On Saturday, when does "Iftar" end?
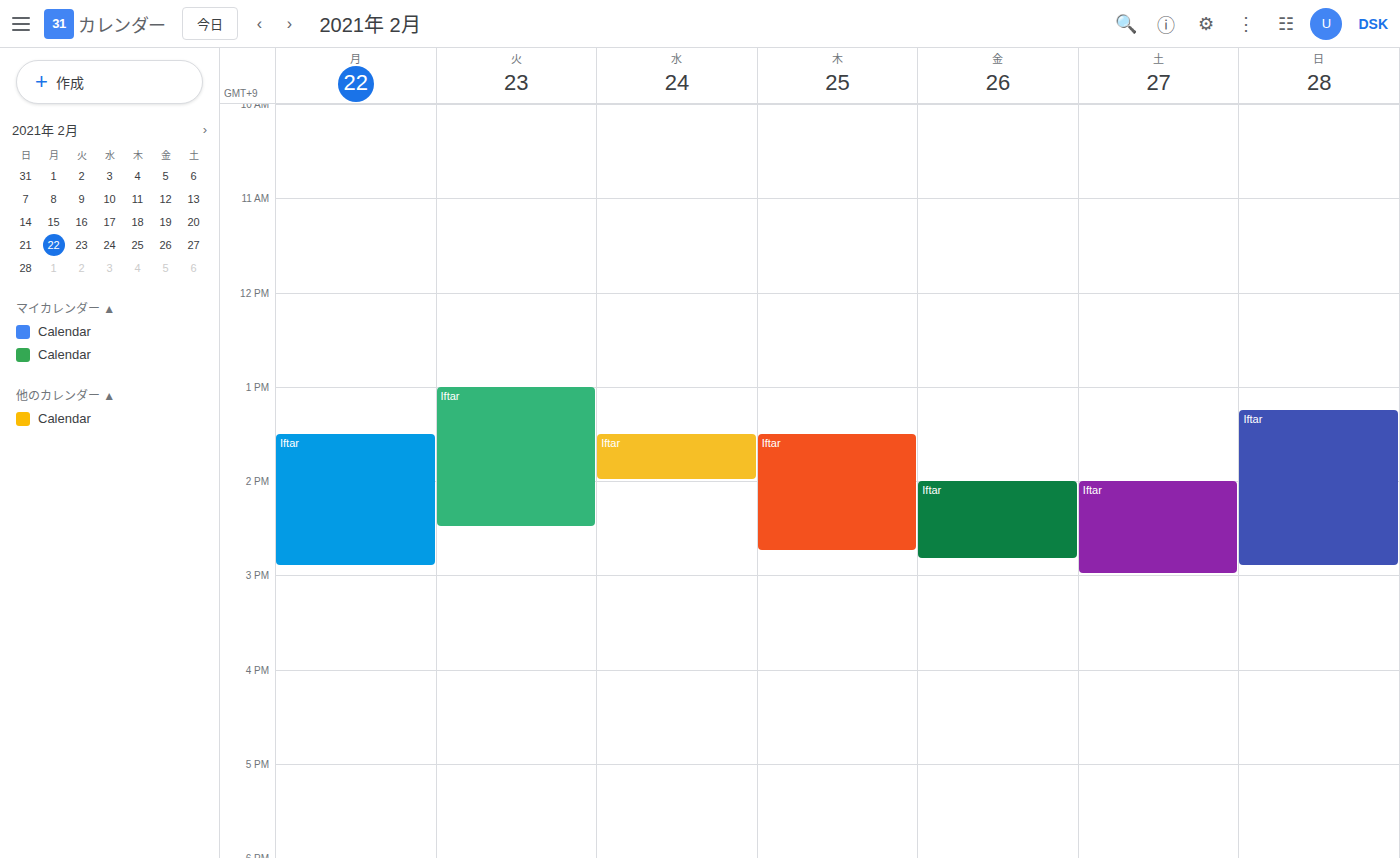
3:00 PM